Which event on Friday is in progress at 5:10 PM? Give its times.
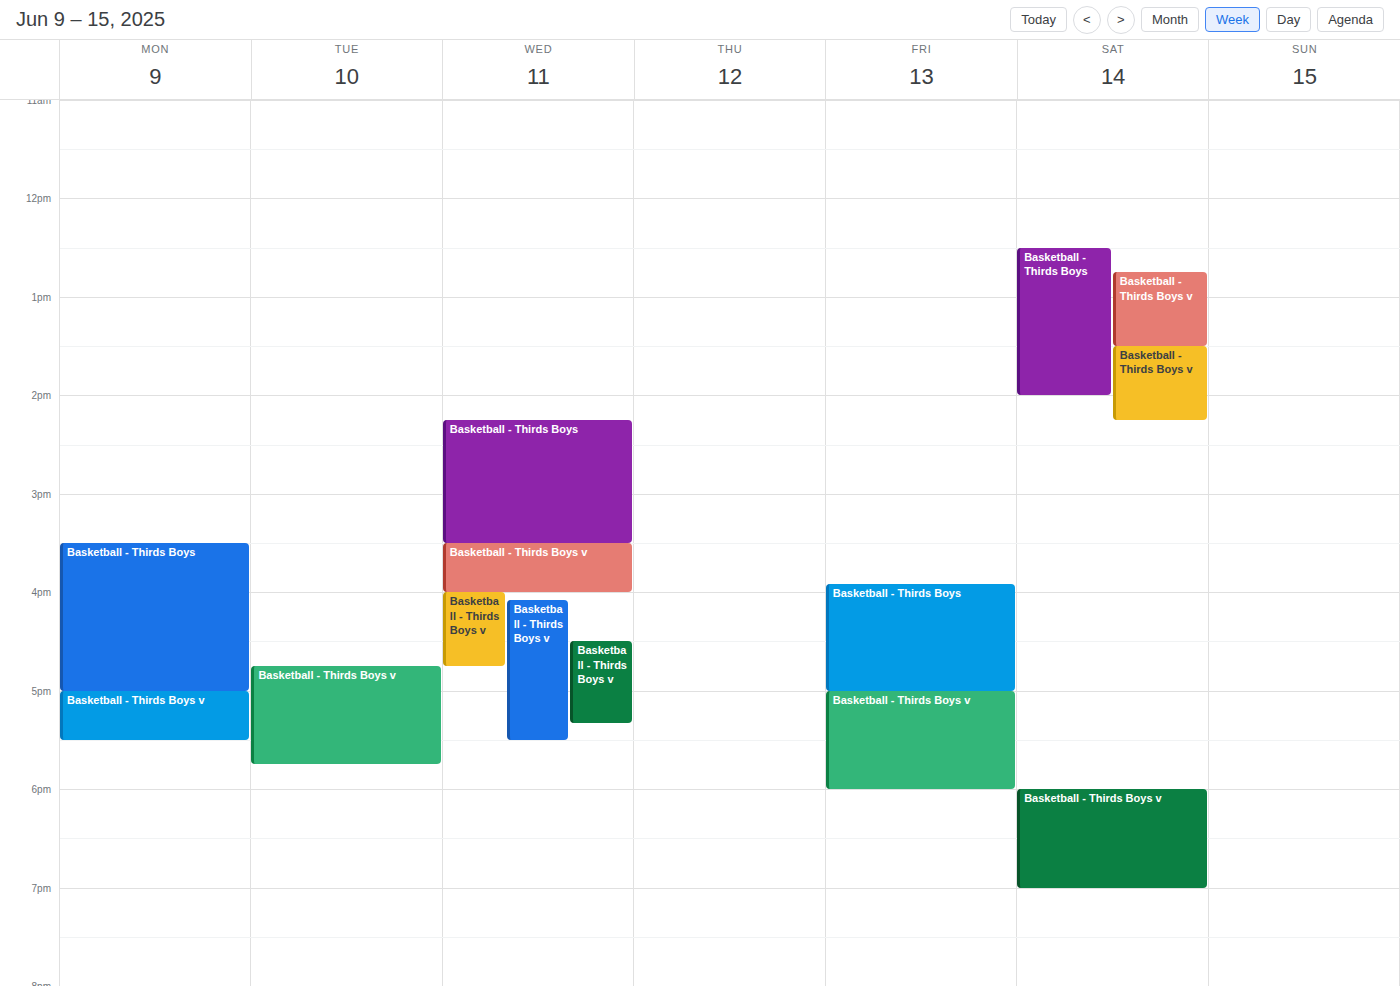
"Basketball - Thirds Boys v", 5:00 PM to 6:00 PM